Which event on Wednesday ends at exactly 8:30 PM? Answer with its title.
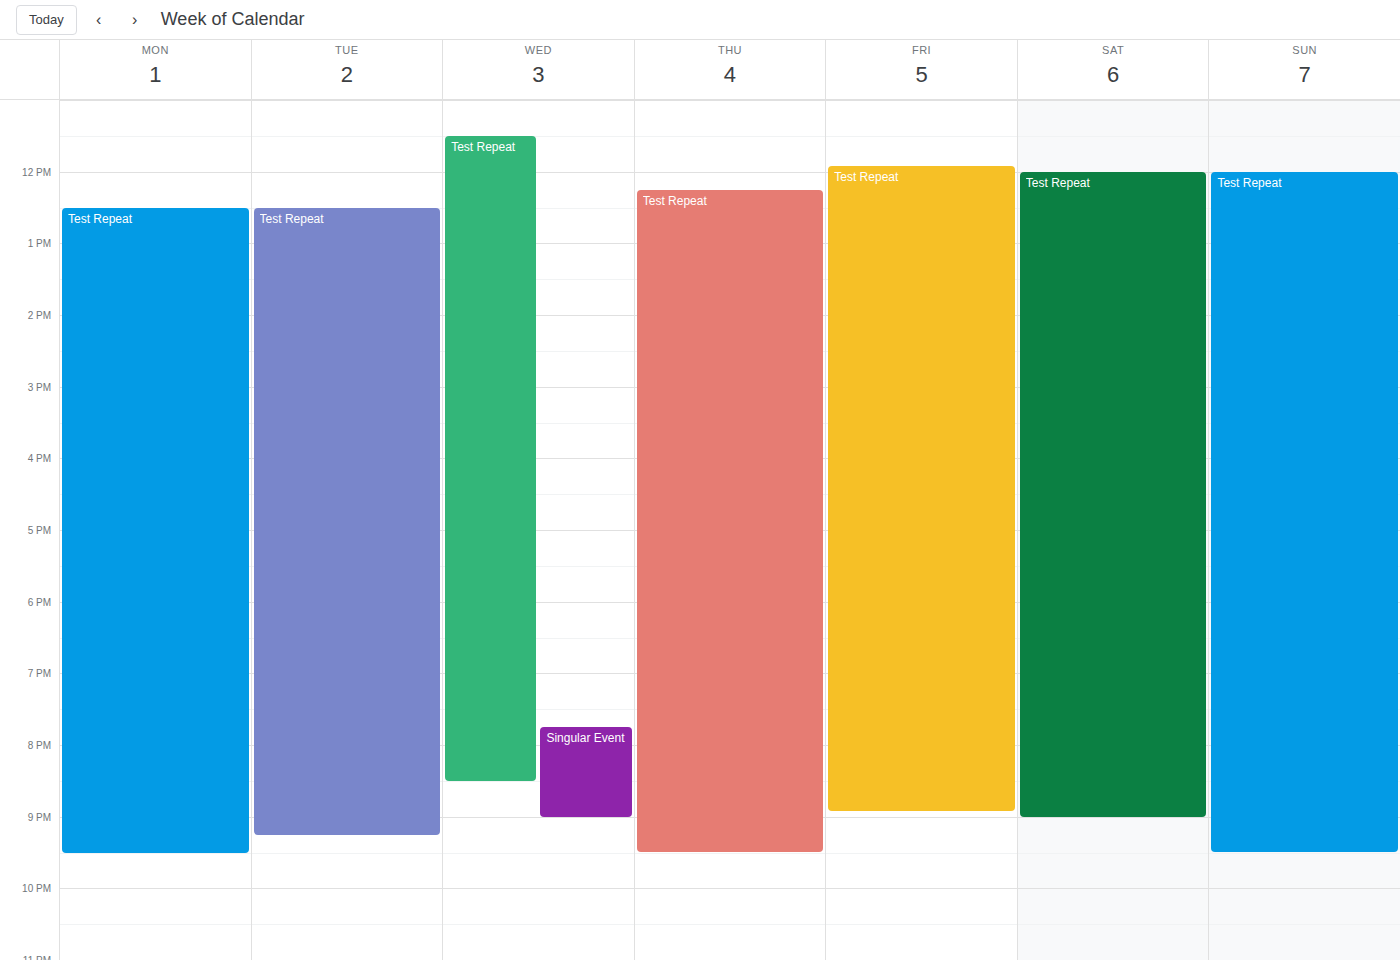
"Test Repeat"